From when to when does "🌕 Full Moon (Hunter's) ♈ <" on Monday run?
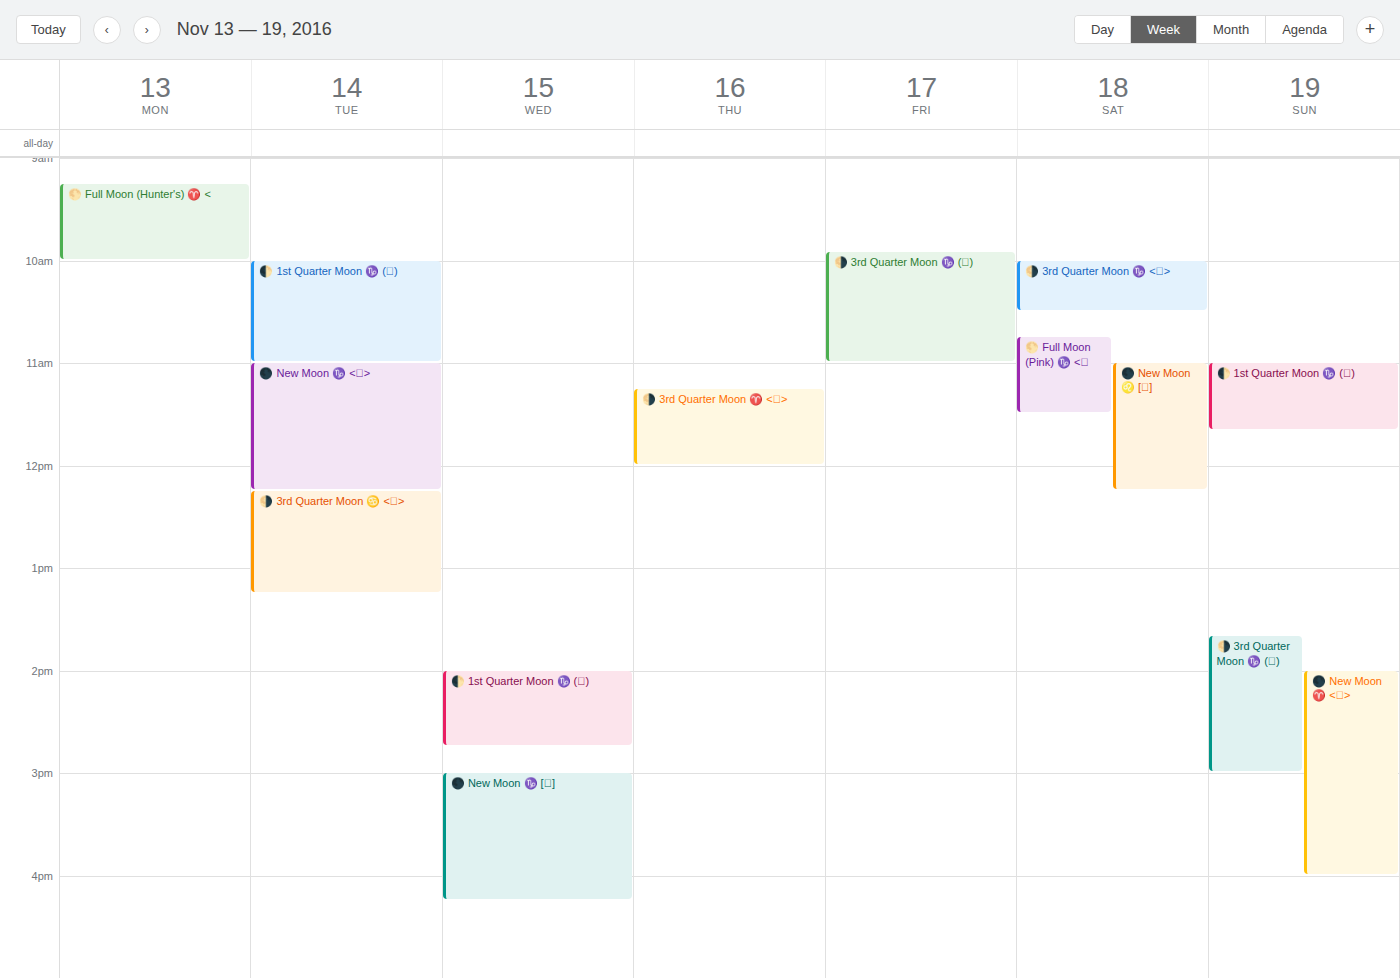
9:15 AM to 10:00 AM